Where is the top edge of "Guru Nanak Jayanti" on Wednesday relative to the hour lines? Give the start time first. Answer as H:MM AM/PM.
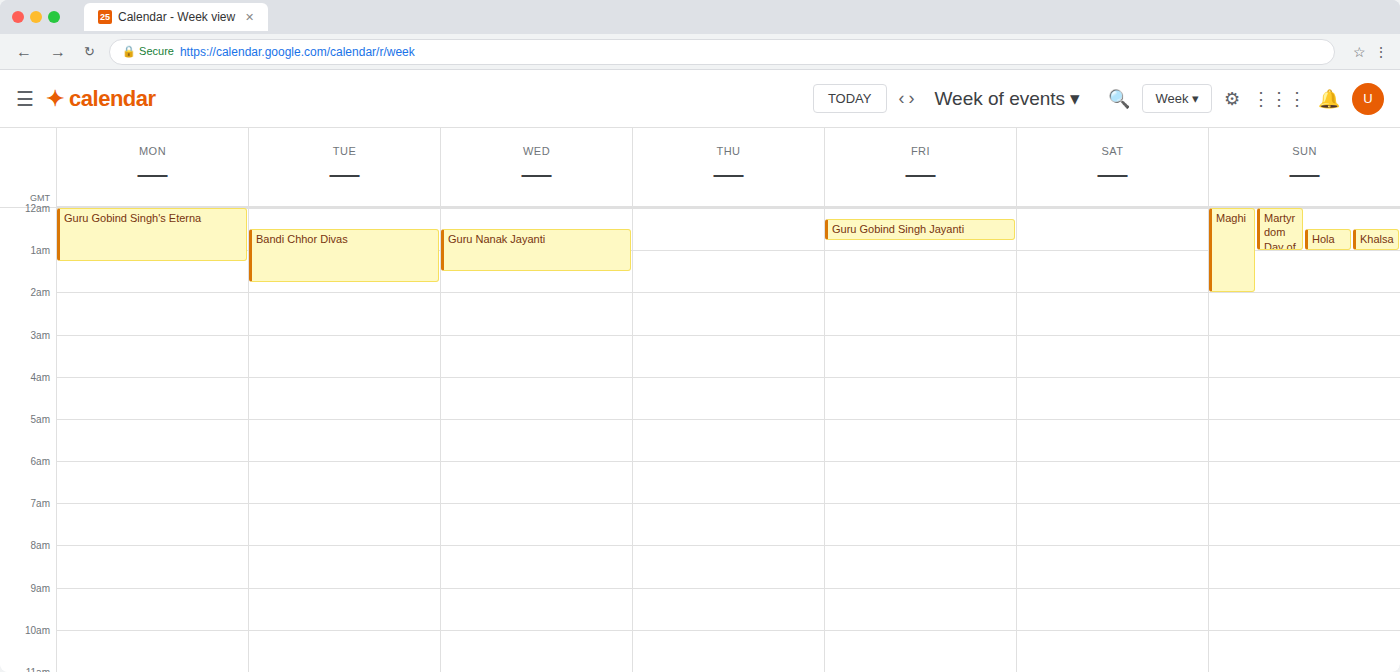
12:30 AM -- halfway between the 12 AM and 1 AM lines.